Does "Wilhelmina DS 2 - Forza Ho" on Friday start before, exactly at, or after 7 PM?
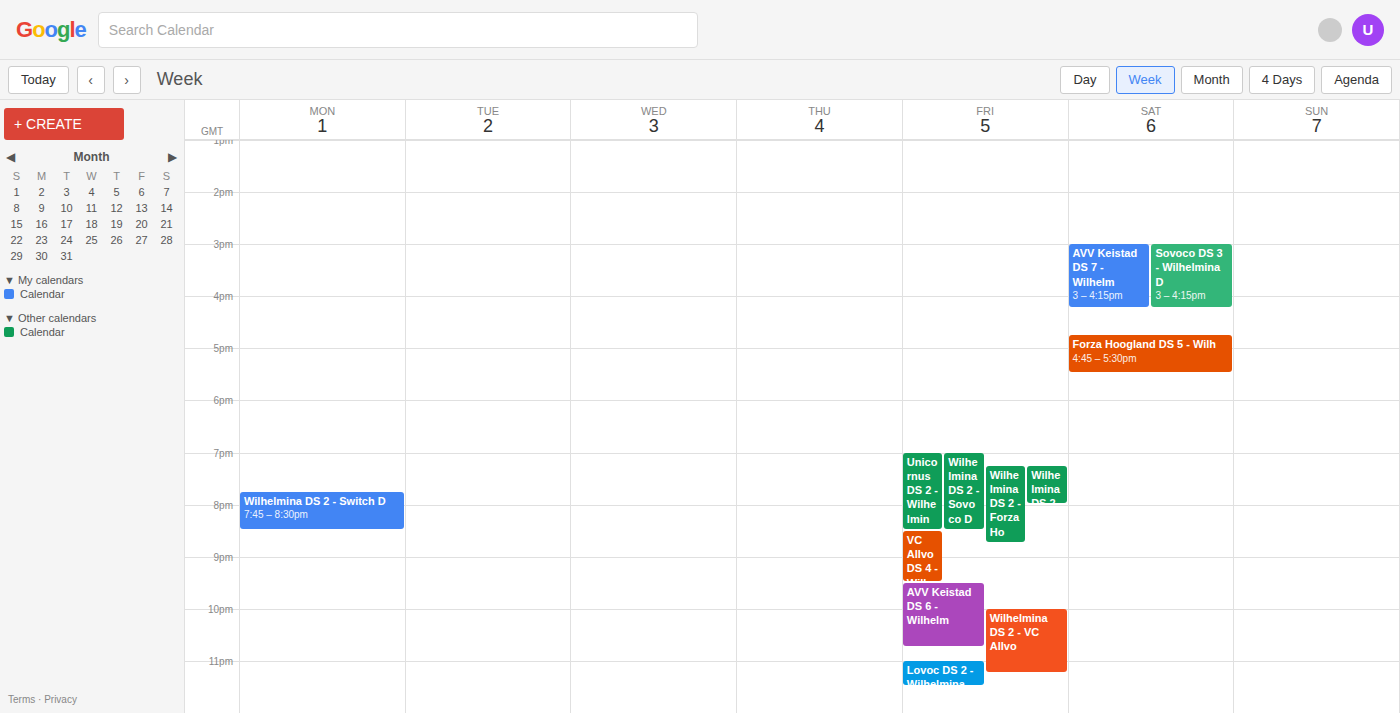
7:15 PM -- after 7 PM, 15 minutes below the 7 PM line.